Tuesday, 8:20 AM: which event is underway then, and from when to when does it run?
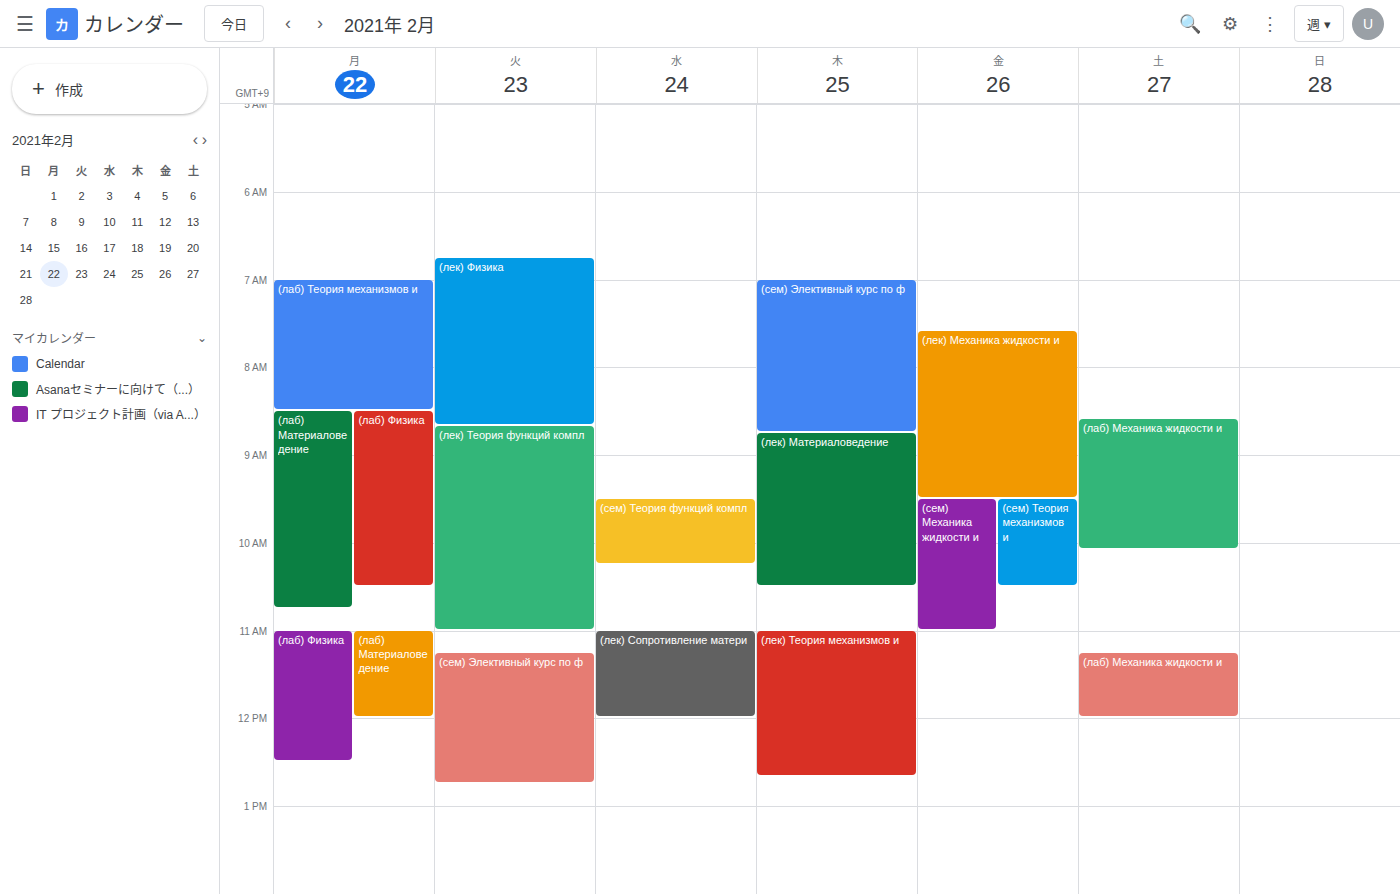
"(лек) Физика", 6:45 AM to 8:40 AM